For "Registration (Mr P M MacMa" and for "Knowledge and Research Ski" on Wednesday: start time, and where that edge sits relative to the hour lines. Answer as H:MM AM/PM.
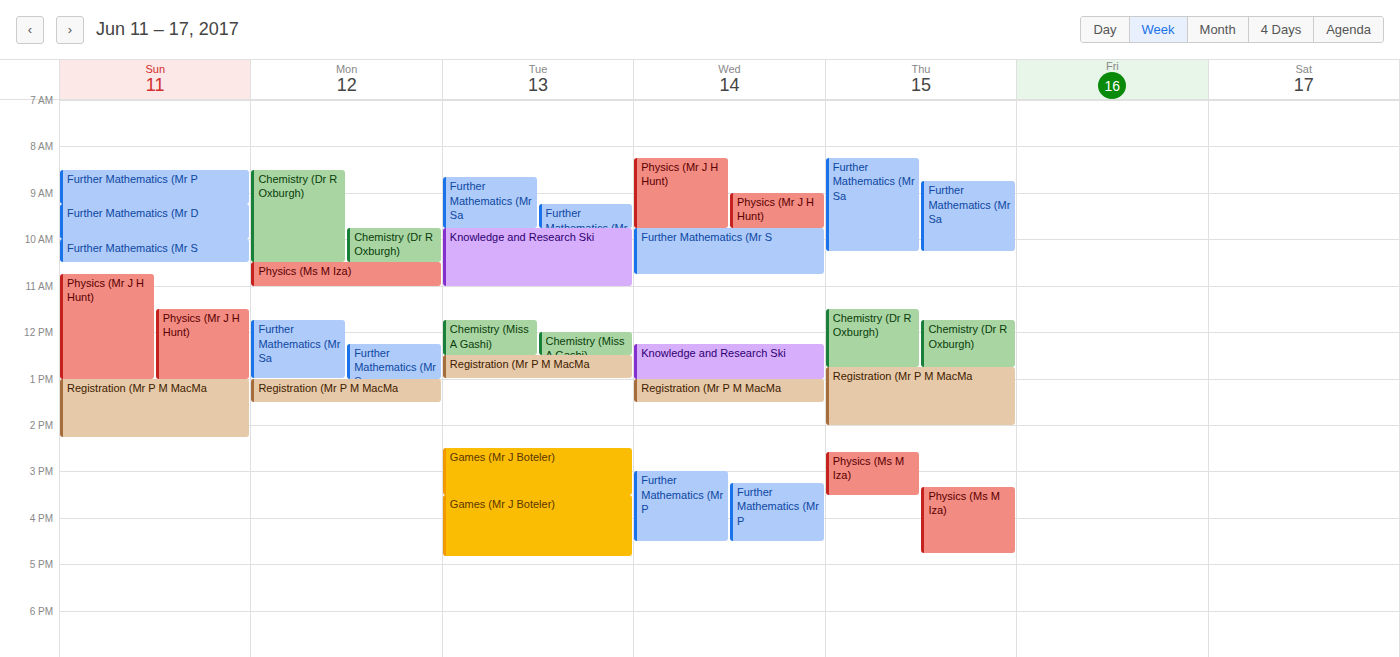
"Registration (Mr P M MacMa": 1:00 PM, exactly on the 1 PM line. "Knowledge and Research Ski": 12:15 PM, neither: a quarter of the way from the 12 PM line to the 1 PM line.